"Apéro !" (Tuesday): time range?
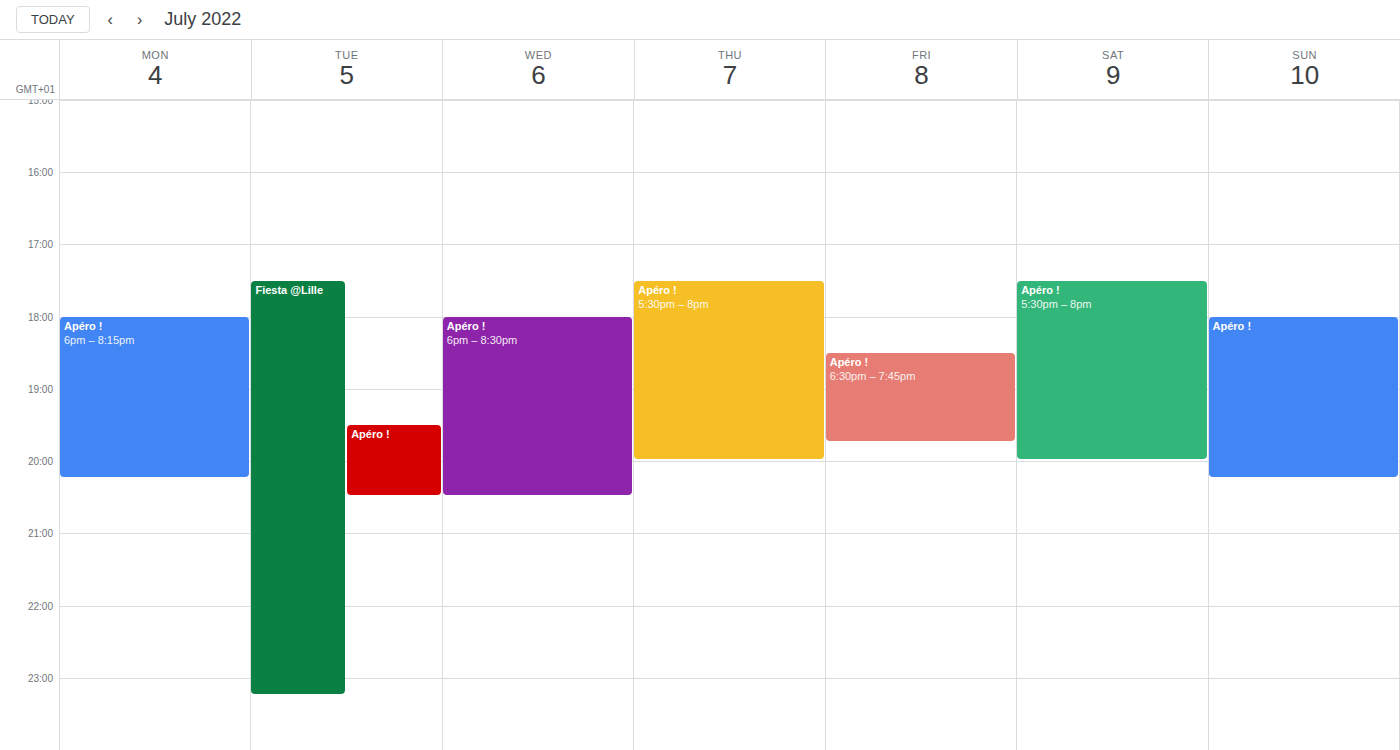
7:30 PM to 8:30 PM